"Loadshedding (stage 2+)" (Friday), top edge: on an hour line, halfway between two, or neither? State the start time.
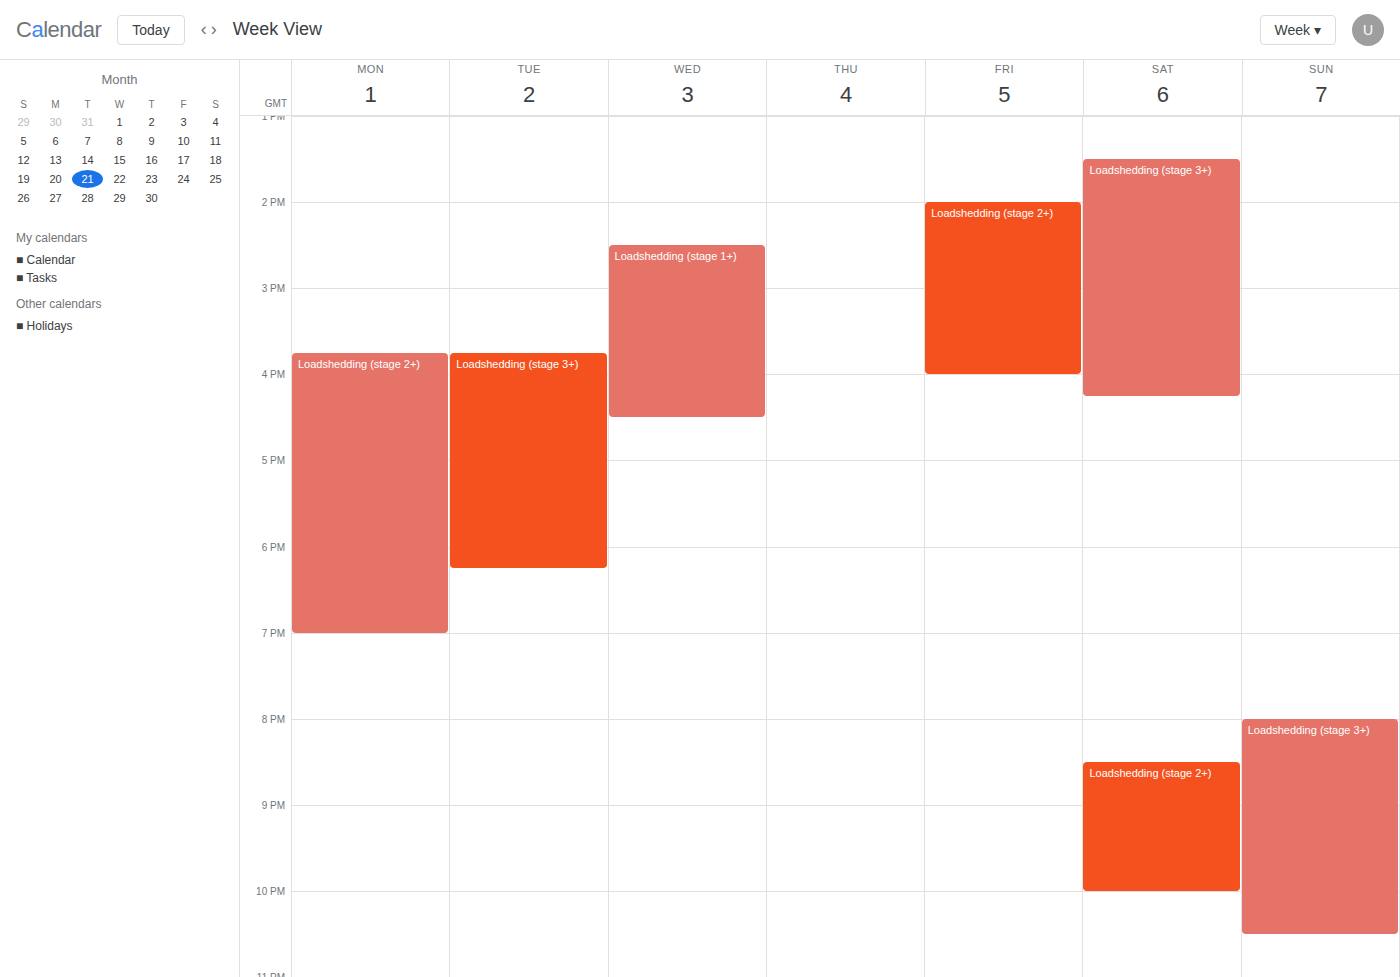
14:00 -- exactly on the 14:00 line.